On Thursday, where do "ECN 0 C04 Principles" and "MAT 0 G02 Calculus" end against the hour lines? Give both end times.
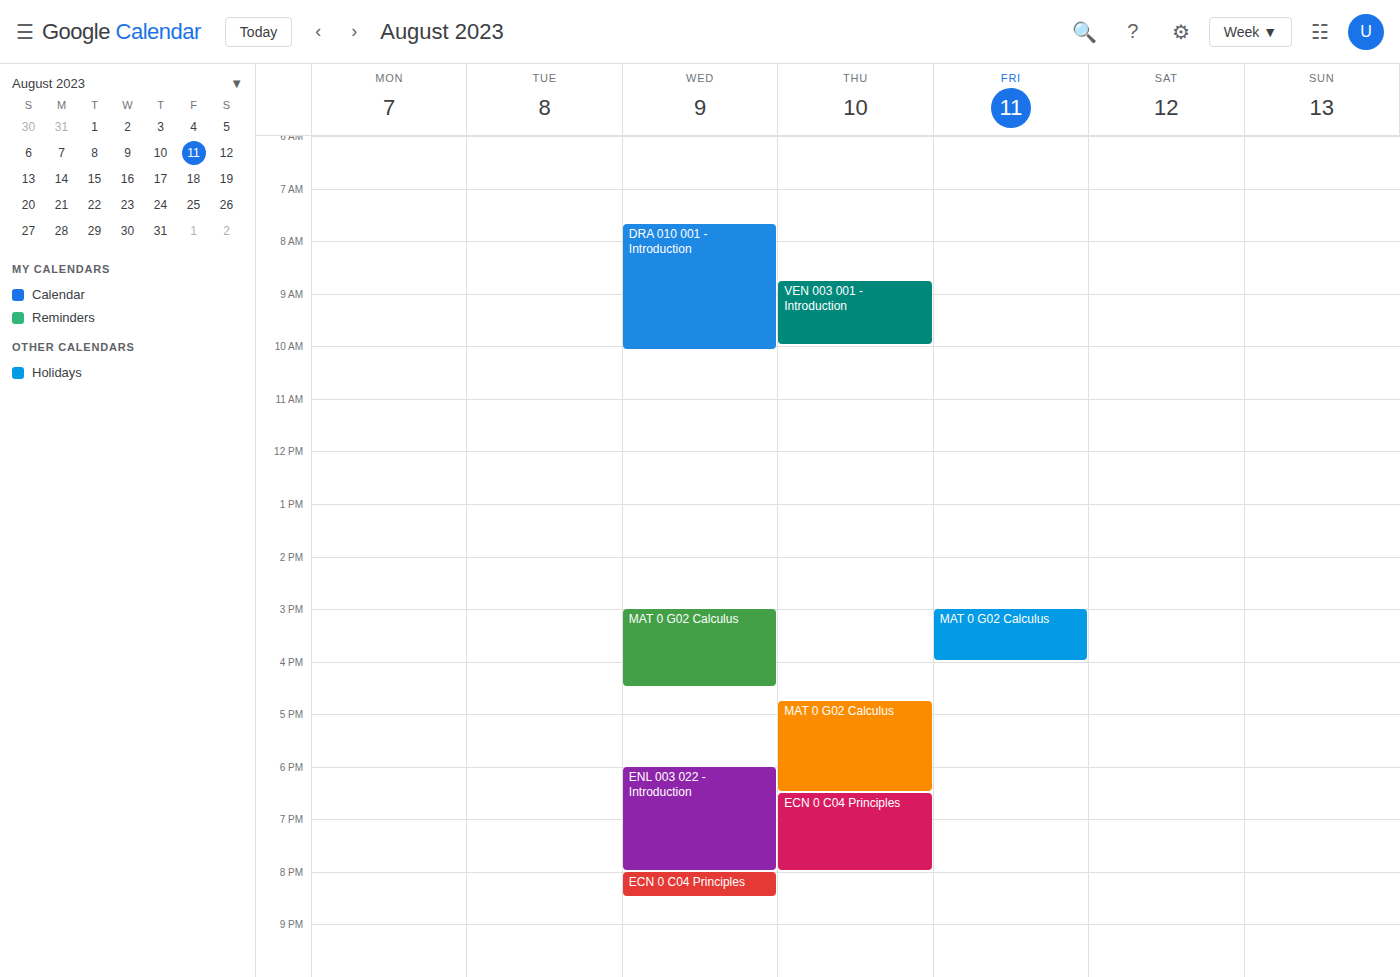
"ECN 0 C04 Principles": 8:00 PM, exactly on the 8 PM line. "MAT 0 G02 Calculus": 6:30 PM, halfway between the 6 PM and 7 PM lines.